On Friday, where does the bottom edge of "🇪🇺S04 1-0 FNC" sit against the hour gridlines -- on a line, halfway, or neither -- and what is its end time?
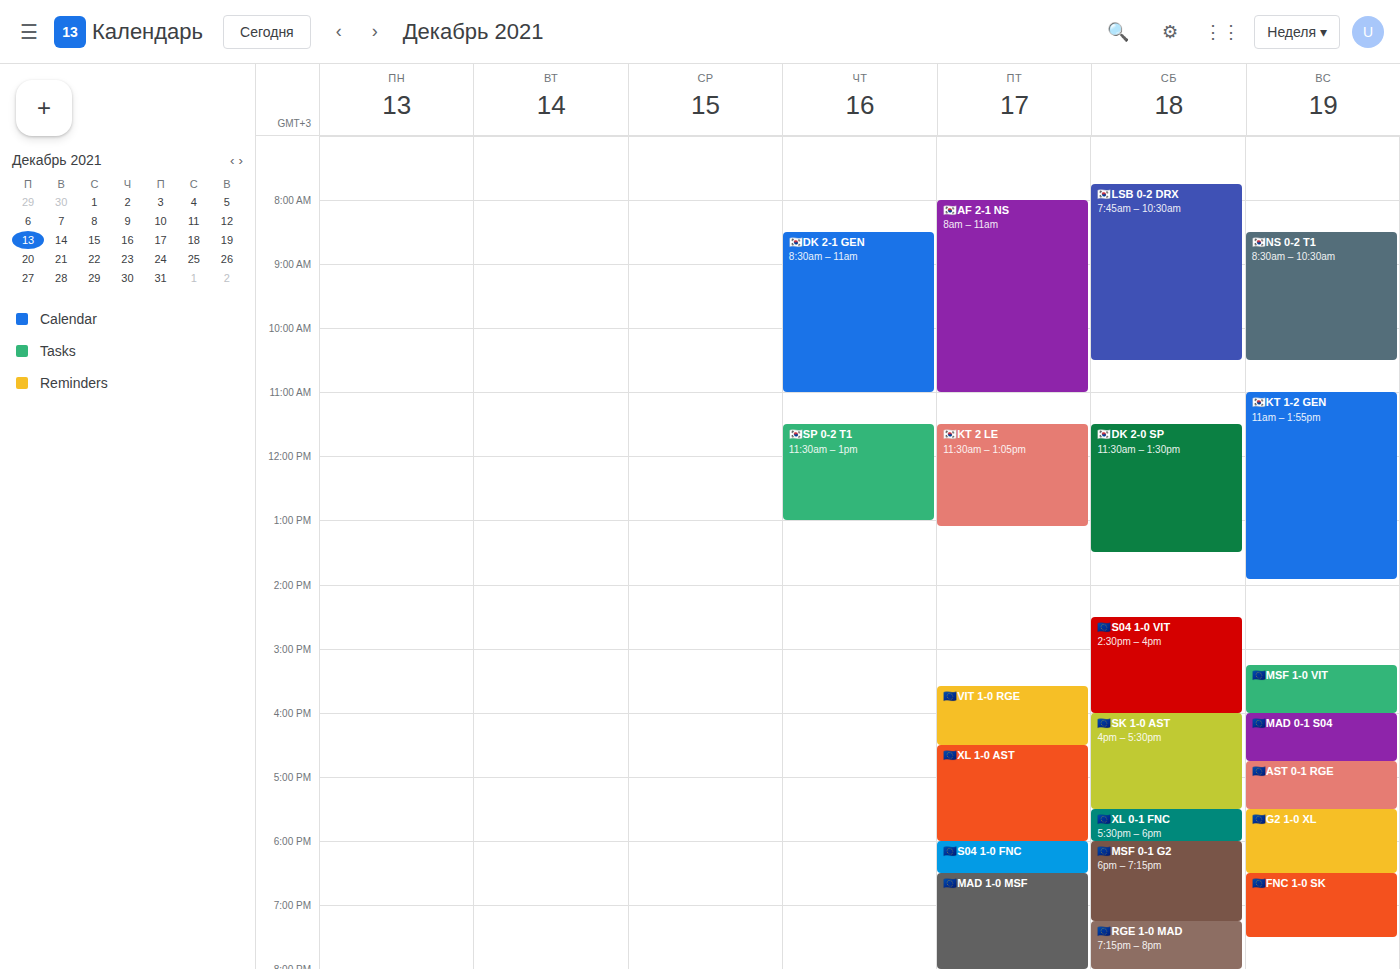
6:30 PM -- halfway between the 6 PM and 7 PM lines.